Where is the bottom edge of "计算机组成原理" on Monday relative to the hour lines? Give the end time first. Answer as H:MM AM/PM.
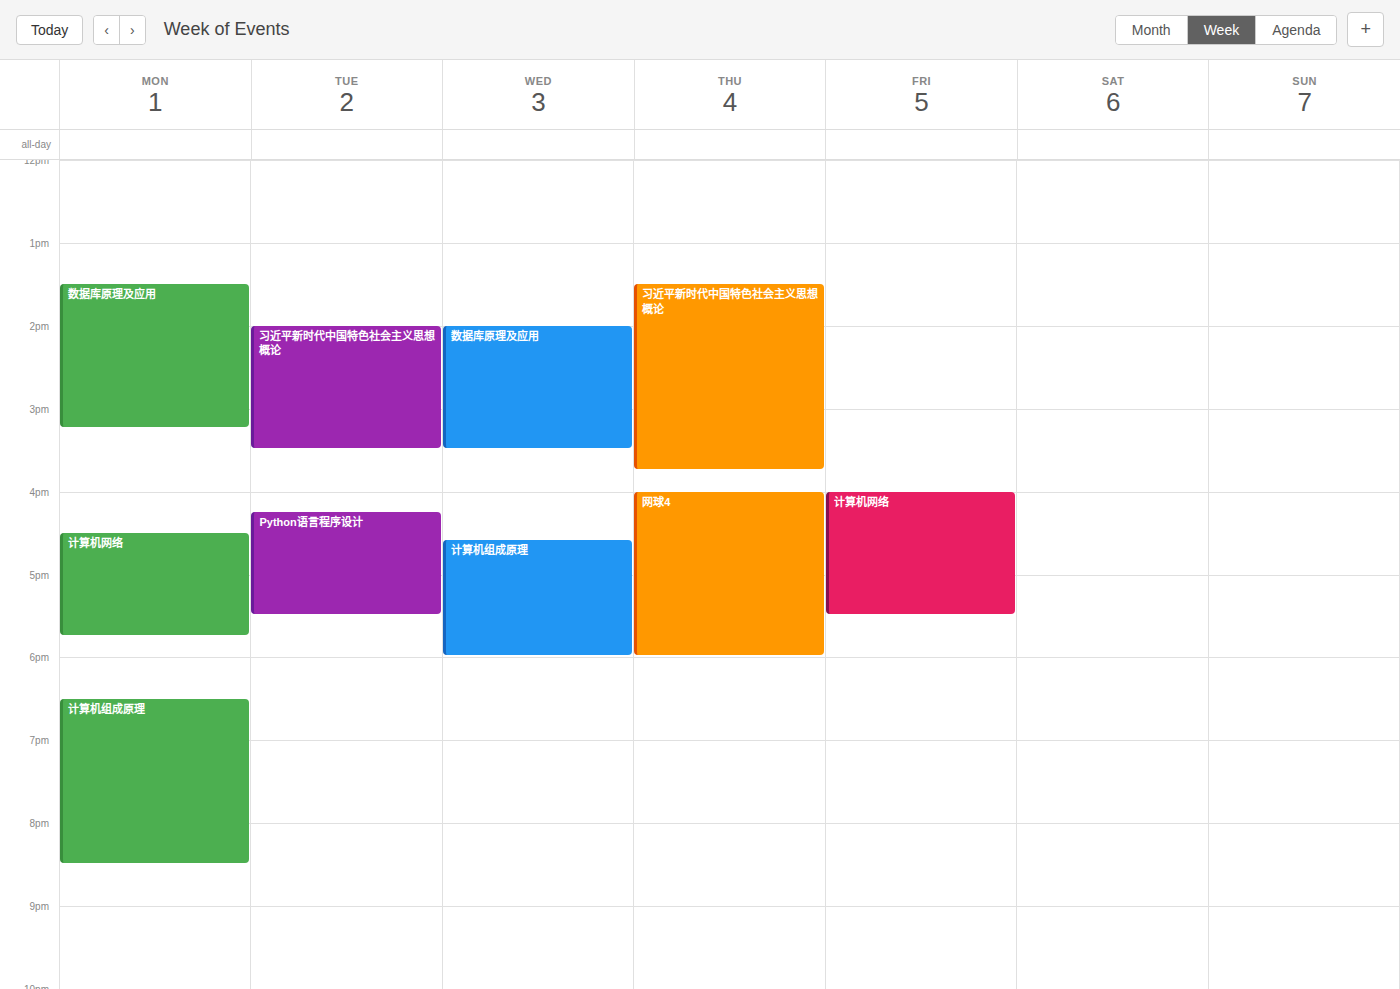
8:30 PM -- halfway between the 8 PM and 9 PM lines.